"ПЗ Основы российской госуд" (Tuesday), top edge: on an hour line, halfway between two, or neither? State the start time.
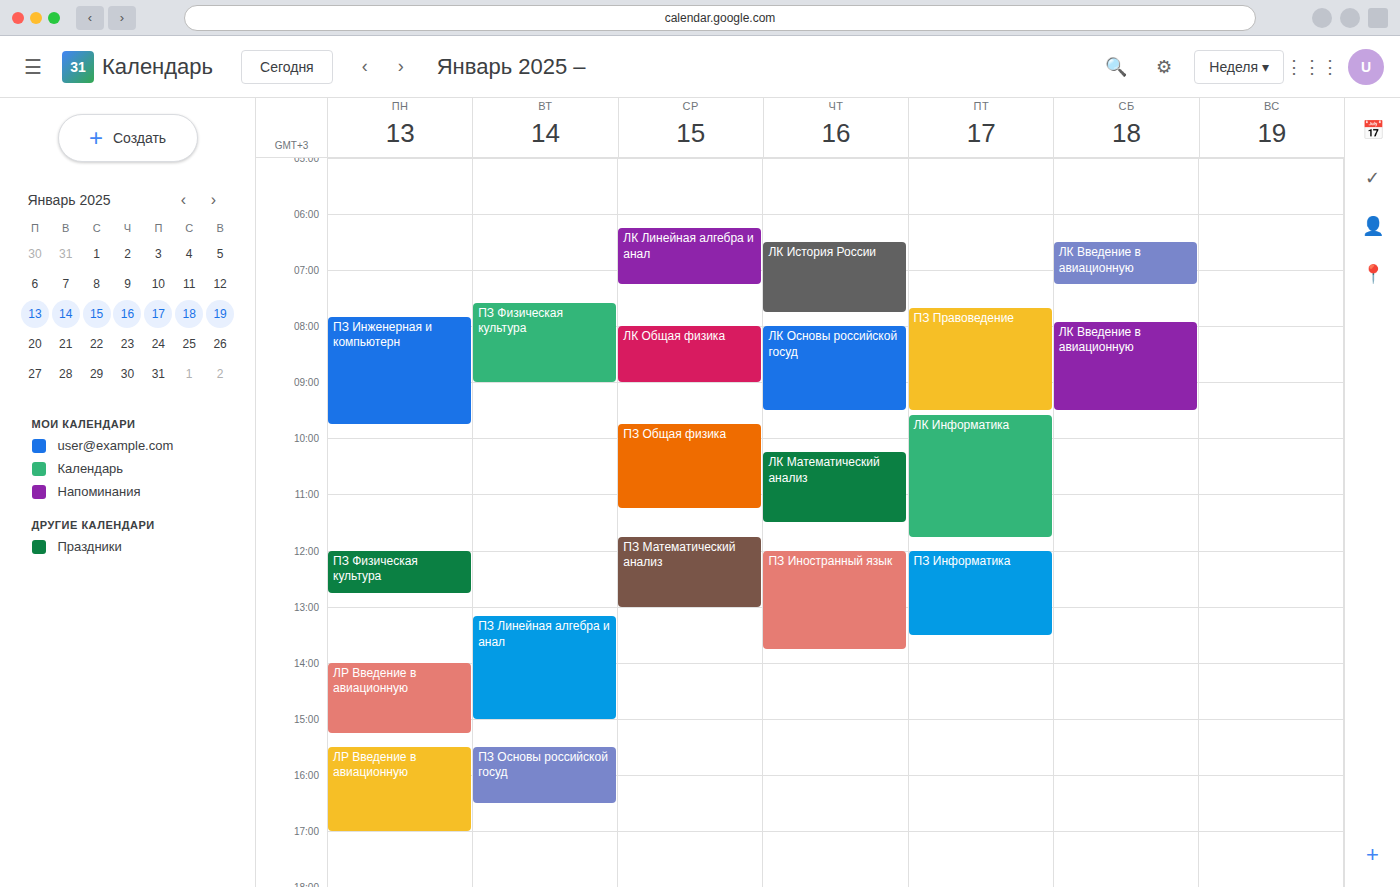
3:30 PM -- halfway between the 3 PM and 4 PM lines.